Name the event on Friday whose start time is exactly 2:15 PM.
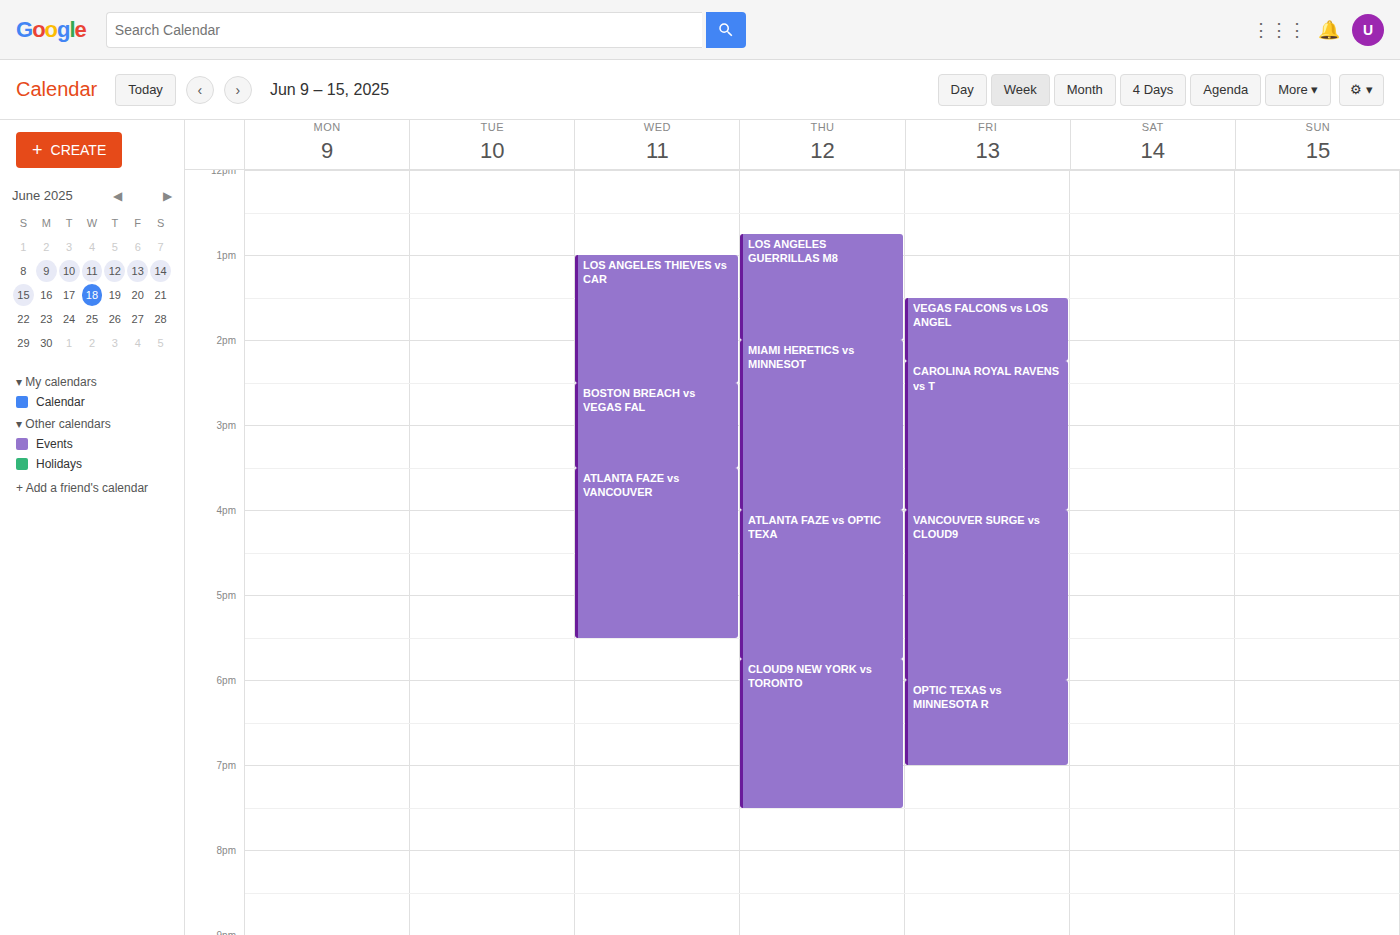
"CAROLINA ROYAL RAVENS vs T"